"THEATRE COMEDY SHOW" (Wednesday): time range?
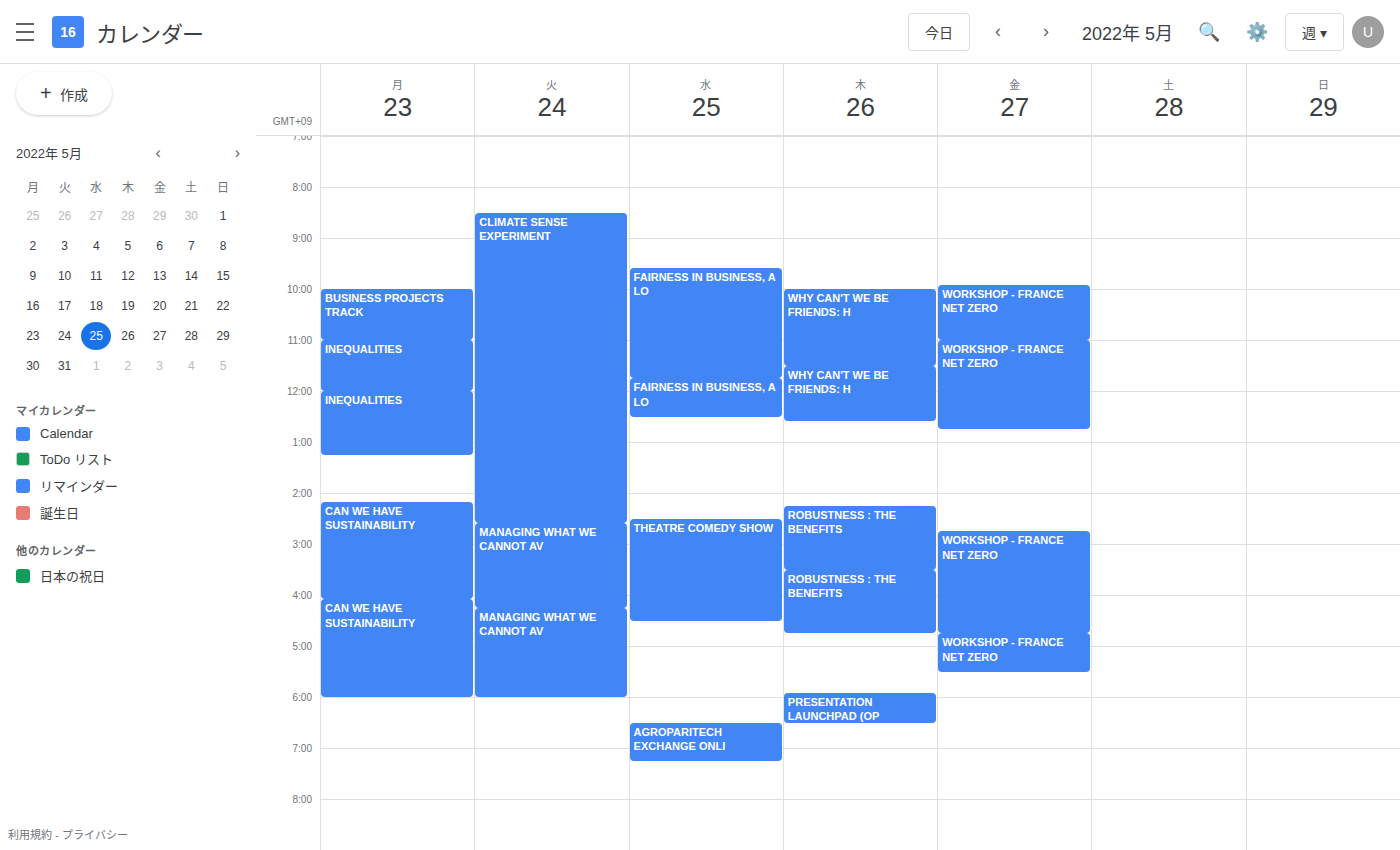
2:30 PM to 4:30 PM